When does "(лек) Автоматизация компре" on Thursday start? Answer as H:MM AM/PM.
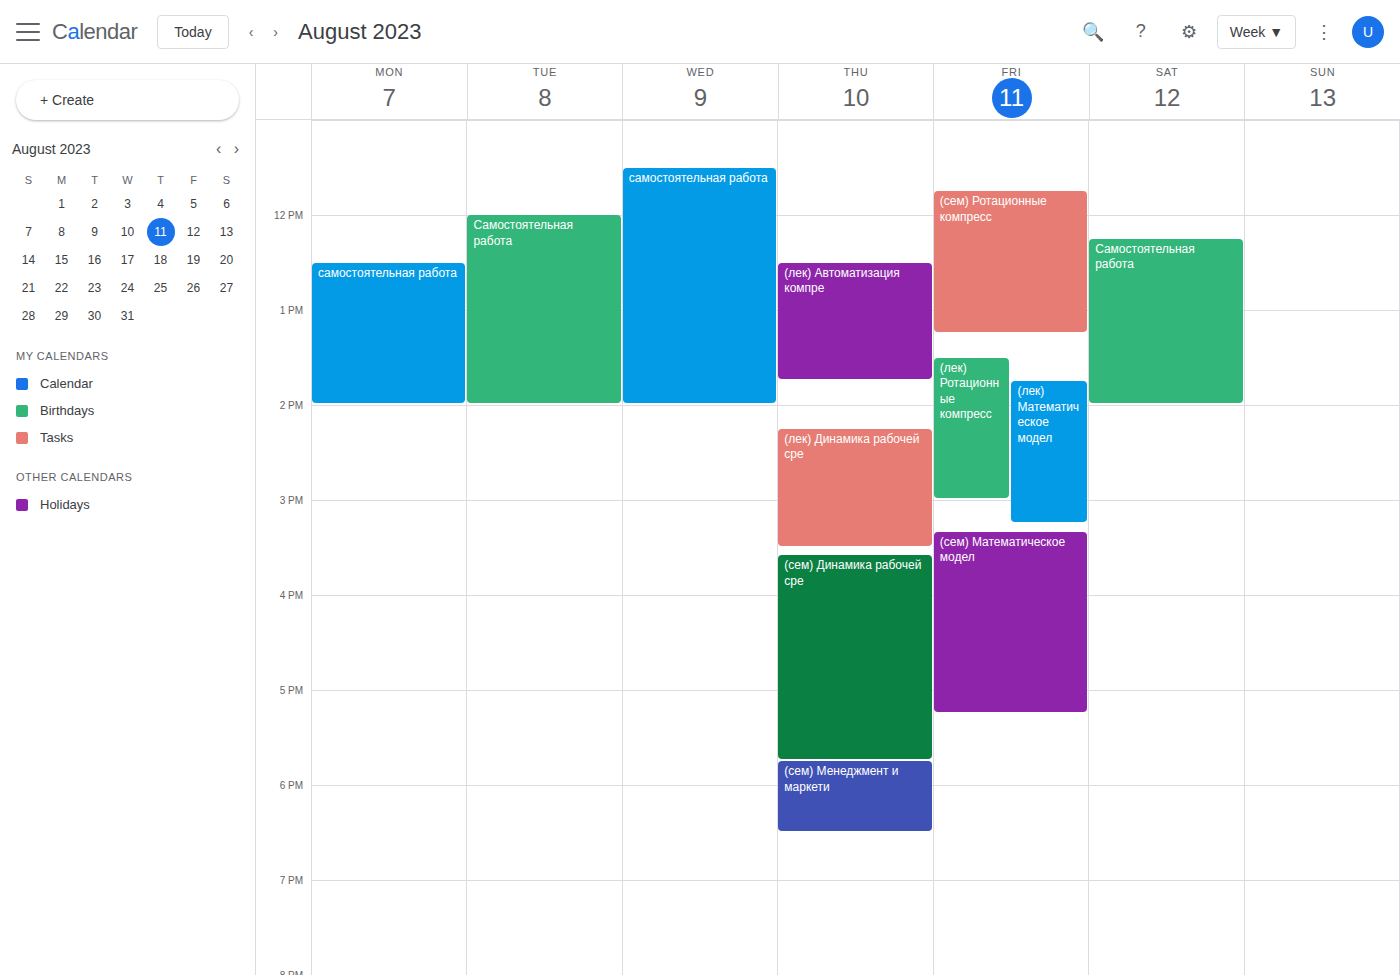
12:30 PM